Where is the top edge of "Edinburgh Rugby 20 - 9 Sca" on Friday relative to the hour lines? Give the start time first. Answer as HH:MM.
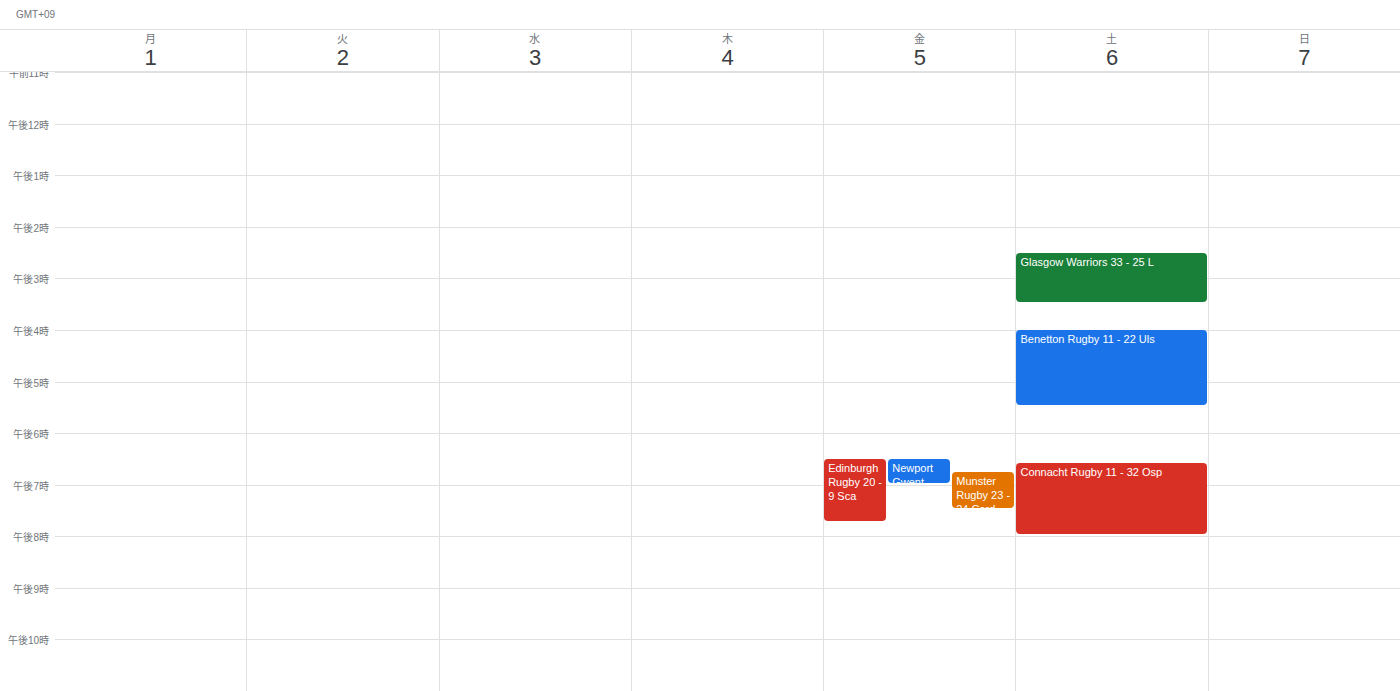
18:30 -- halfway between the 18:00 and 19:00 lines.